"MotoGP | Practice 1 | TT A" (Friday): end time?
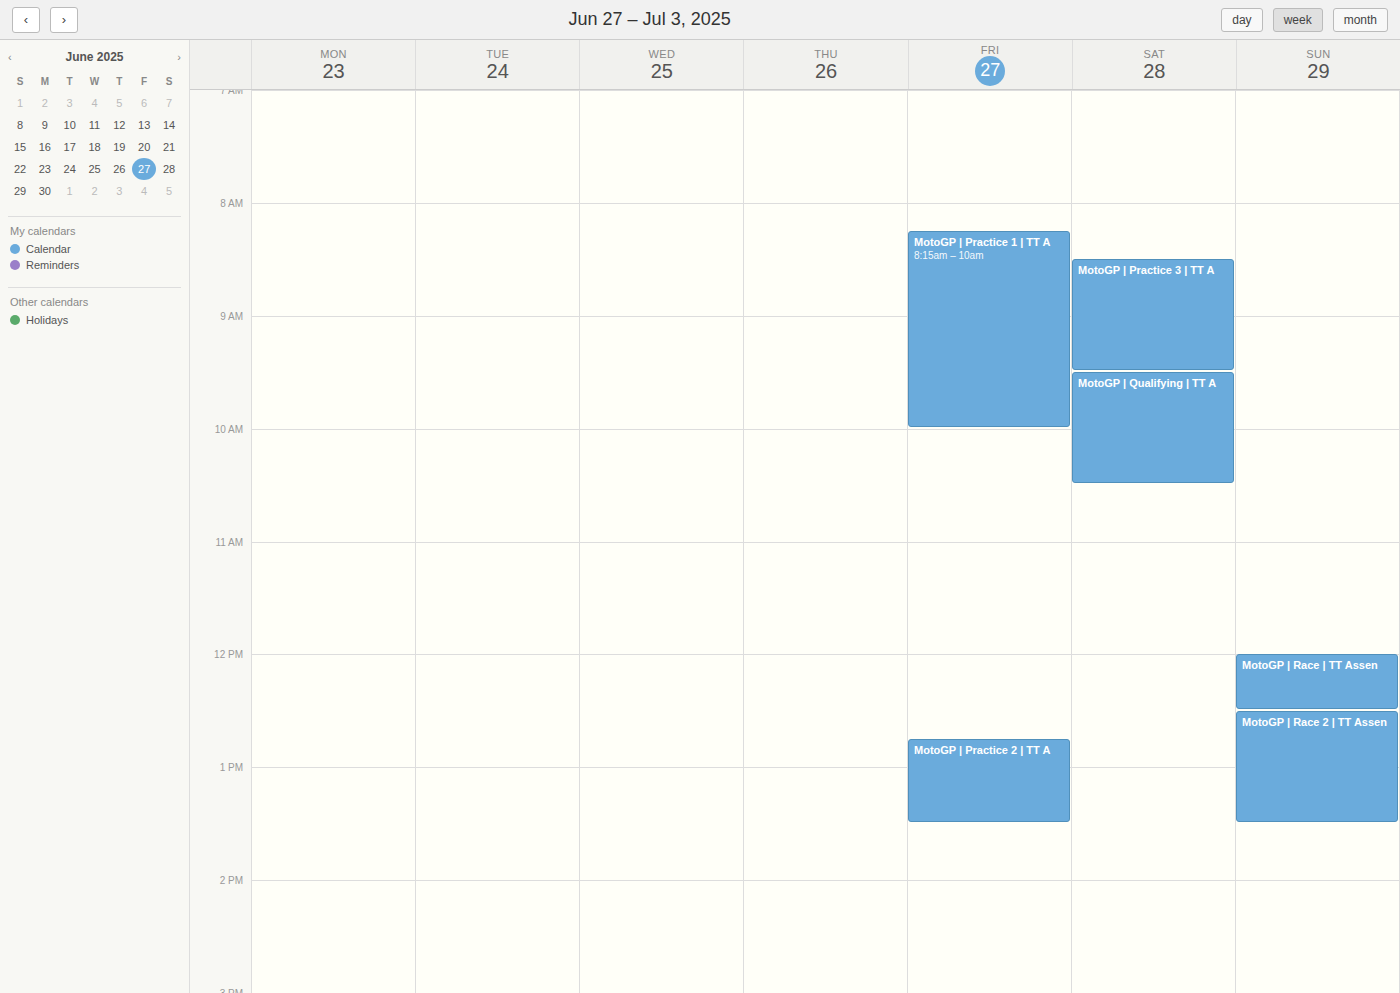
10:00 AM